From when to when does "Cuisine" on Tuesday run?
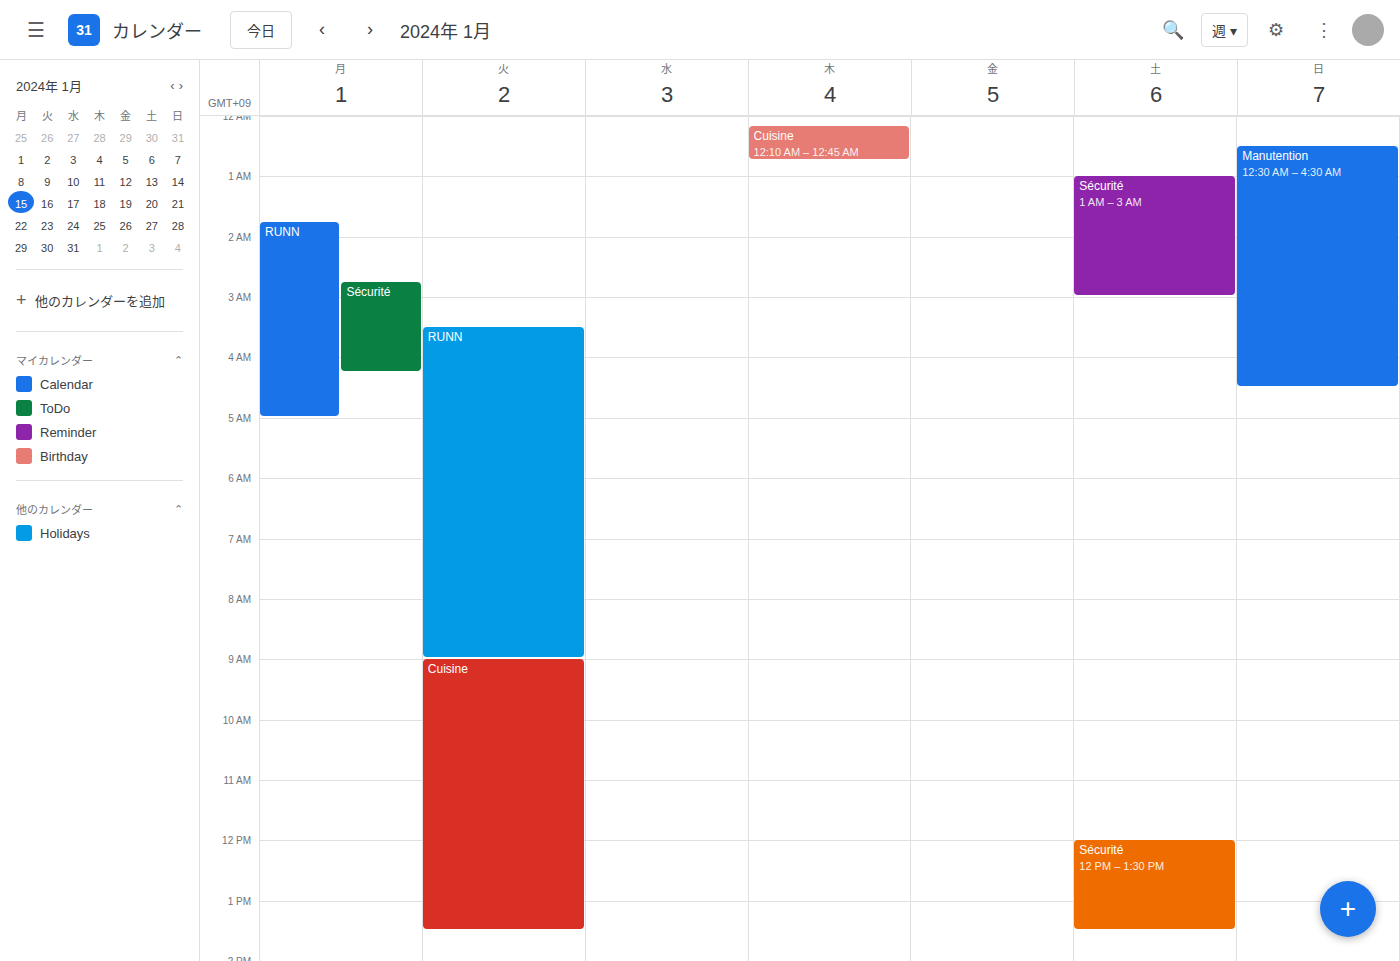
9:00 AM to 1:30 PM